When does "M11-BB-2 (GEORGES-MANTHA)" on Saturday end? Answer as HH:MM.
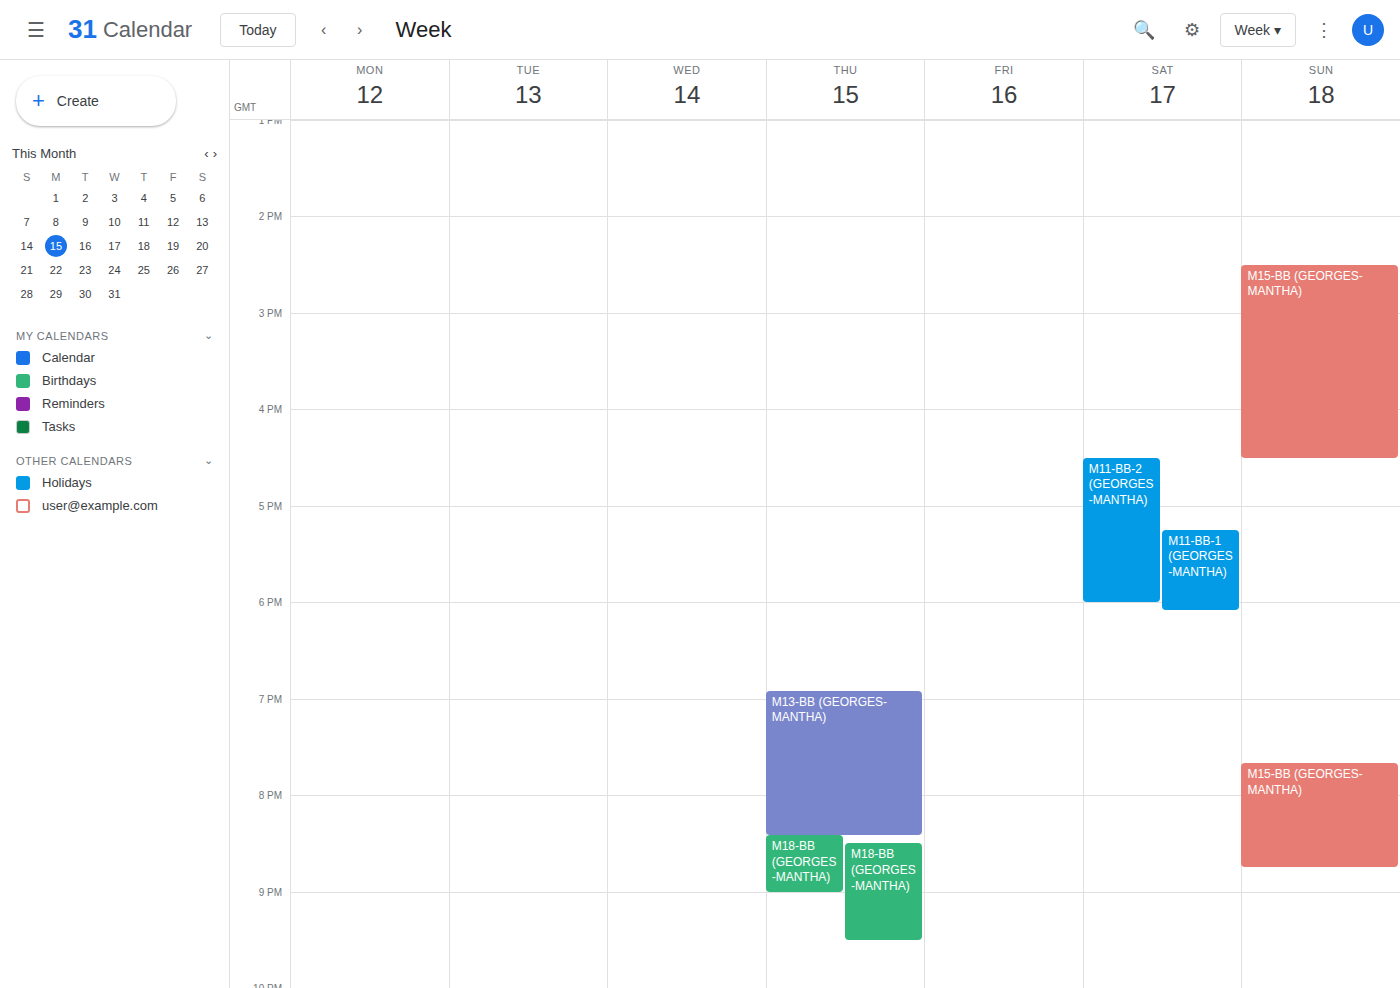
18:00